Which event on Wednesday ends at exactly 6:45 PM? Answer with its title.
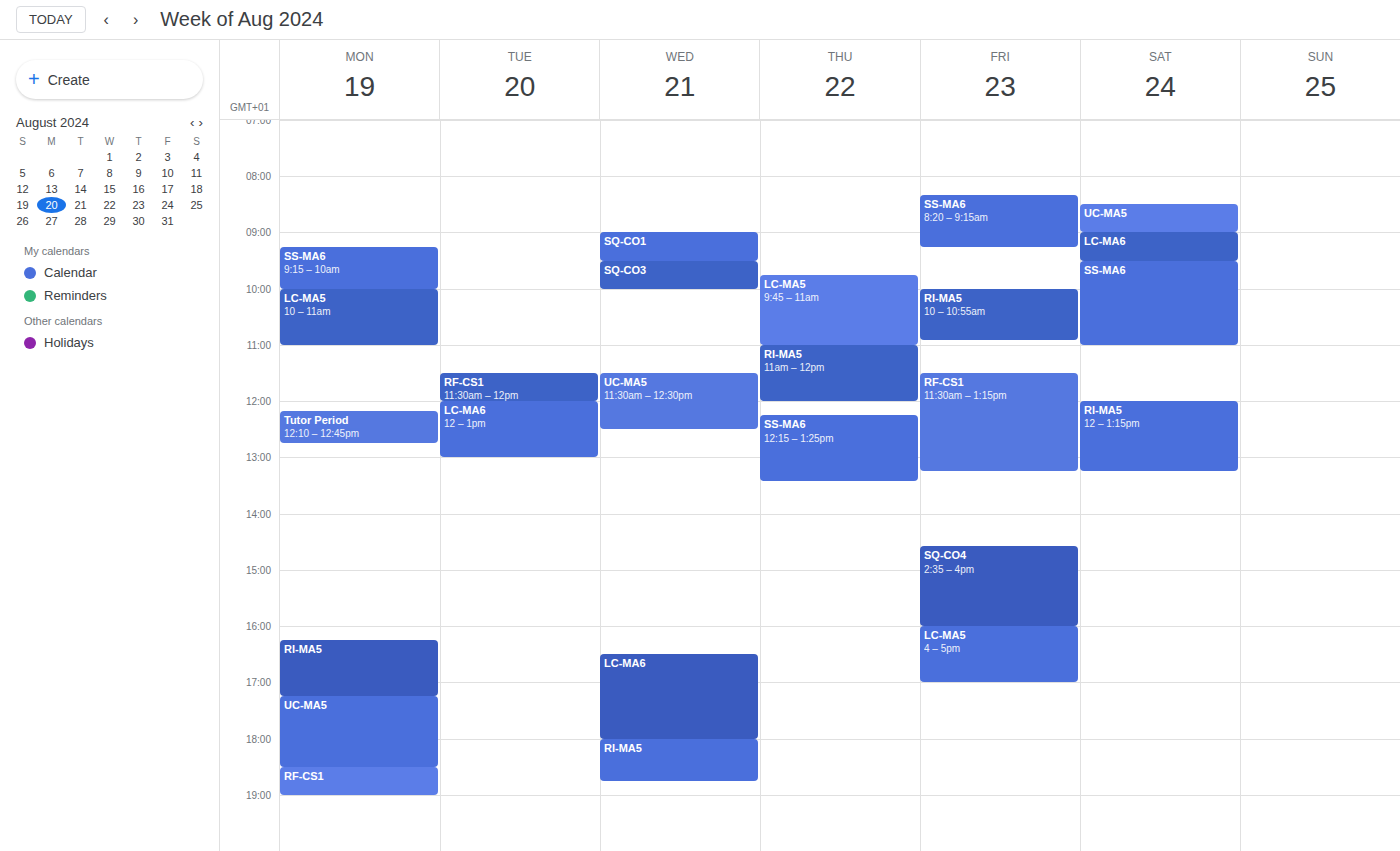
"RI-MA5"